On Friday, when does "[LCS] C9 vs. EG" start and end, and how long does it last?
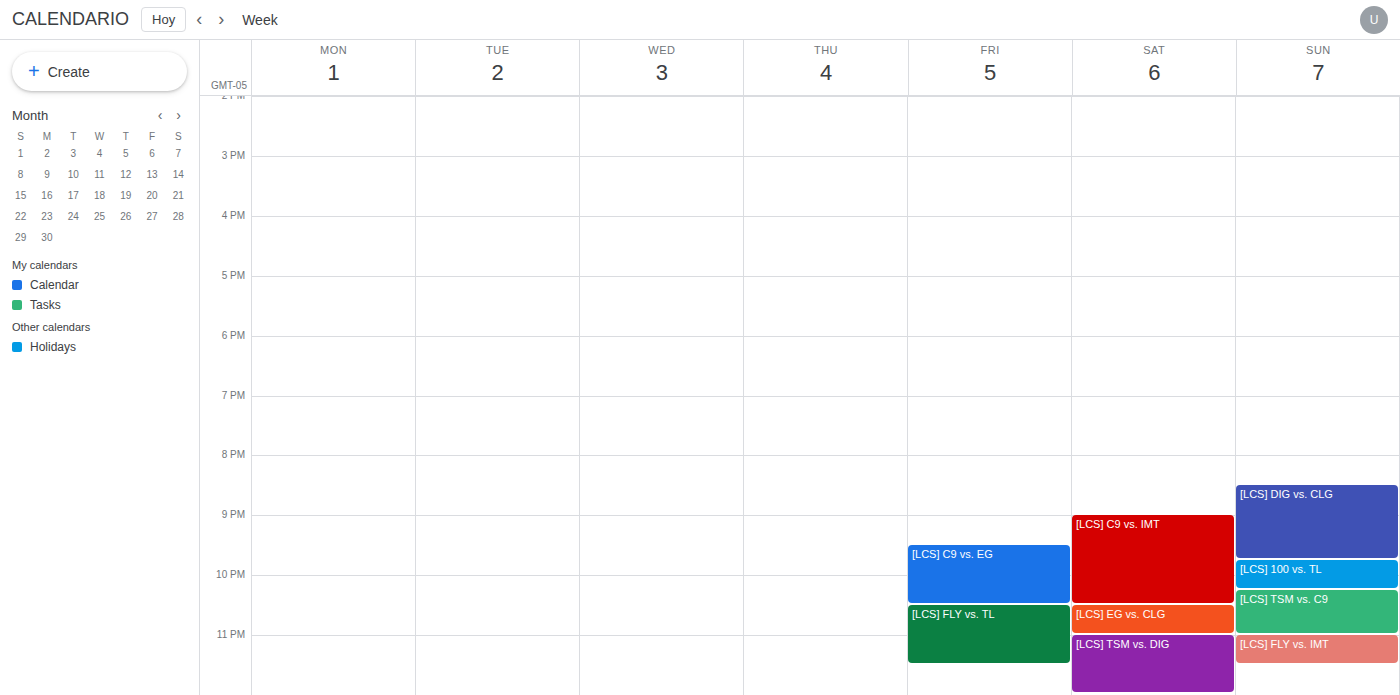
21:30 to 22:30, 1 hour